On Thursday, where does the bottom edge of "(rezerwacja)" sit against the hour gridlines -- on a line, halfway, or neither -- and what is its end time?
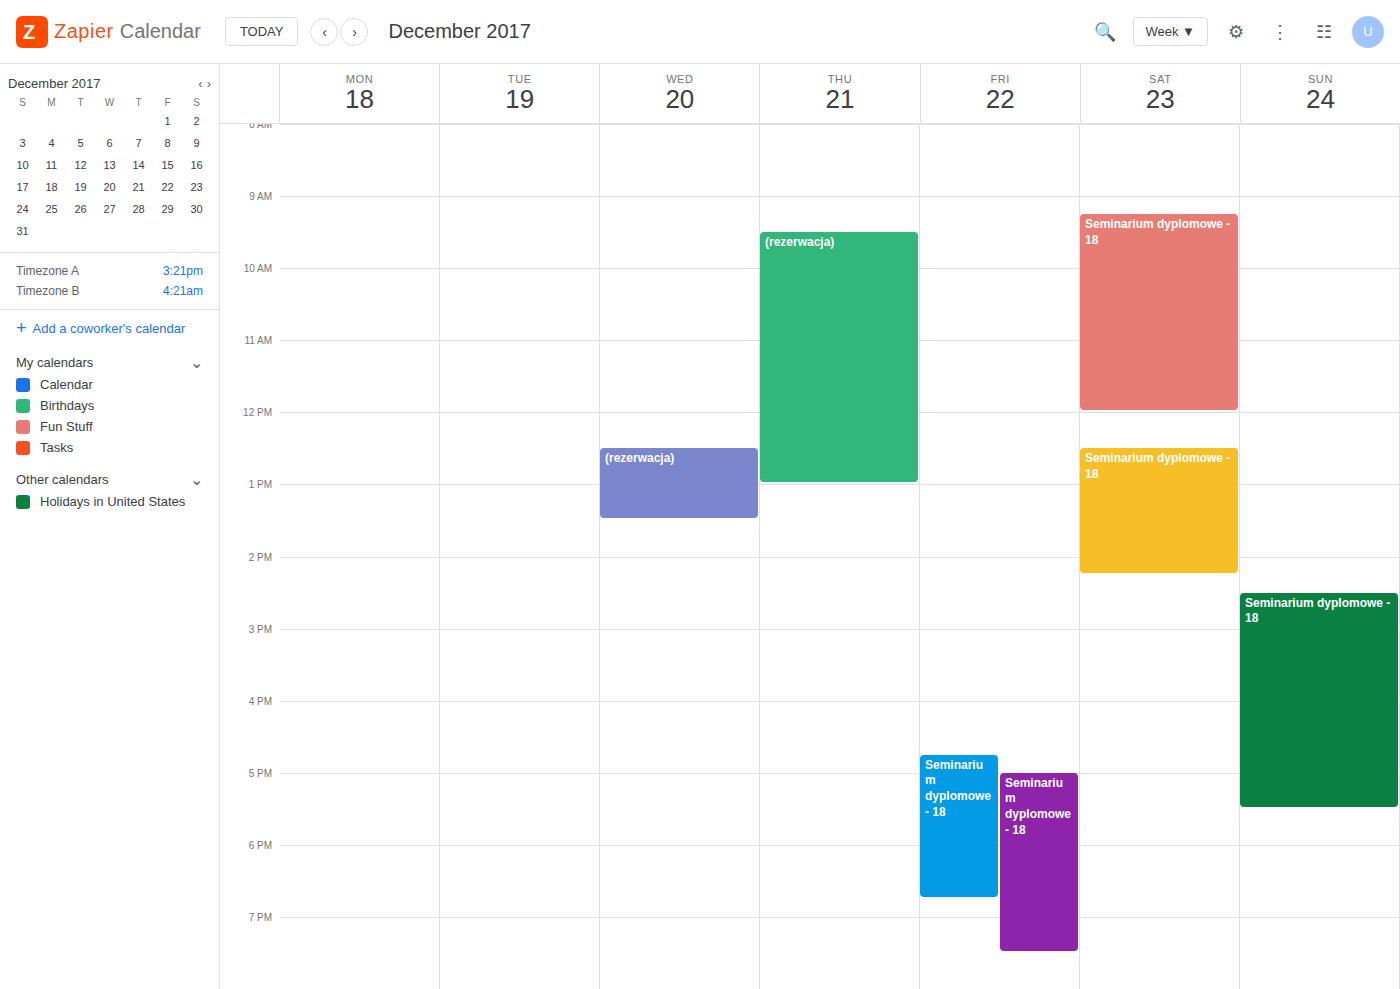
1:00 PM -- exactly on the 1 PM line.